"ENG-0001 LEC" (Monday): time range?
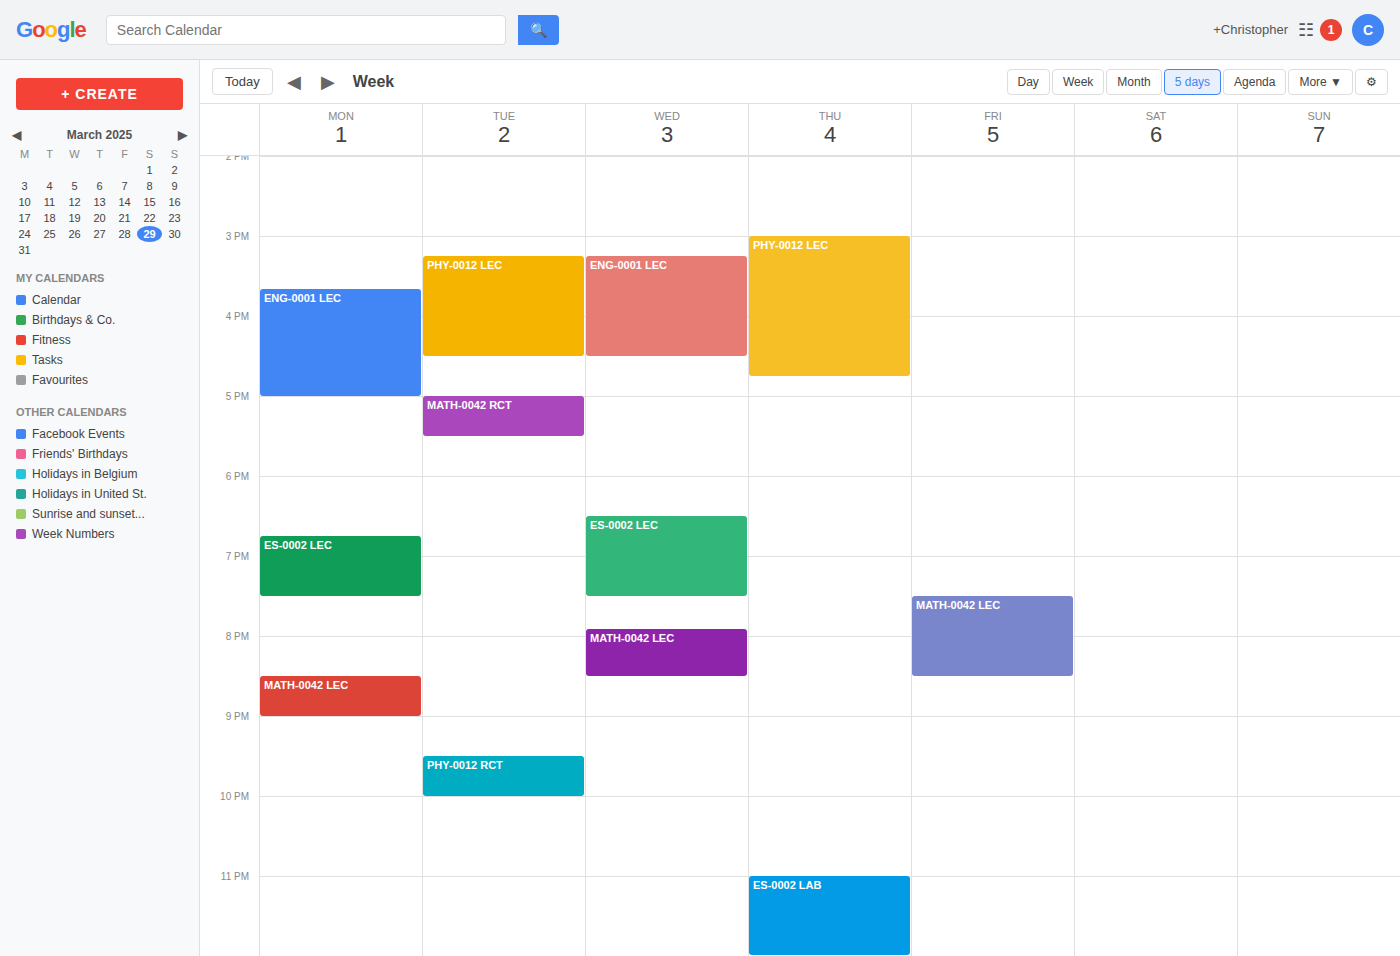
3:40 PM to 5:00 PM